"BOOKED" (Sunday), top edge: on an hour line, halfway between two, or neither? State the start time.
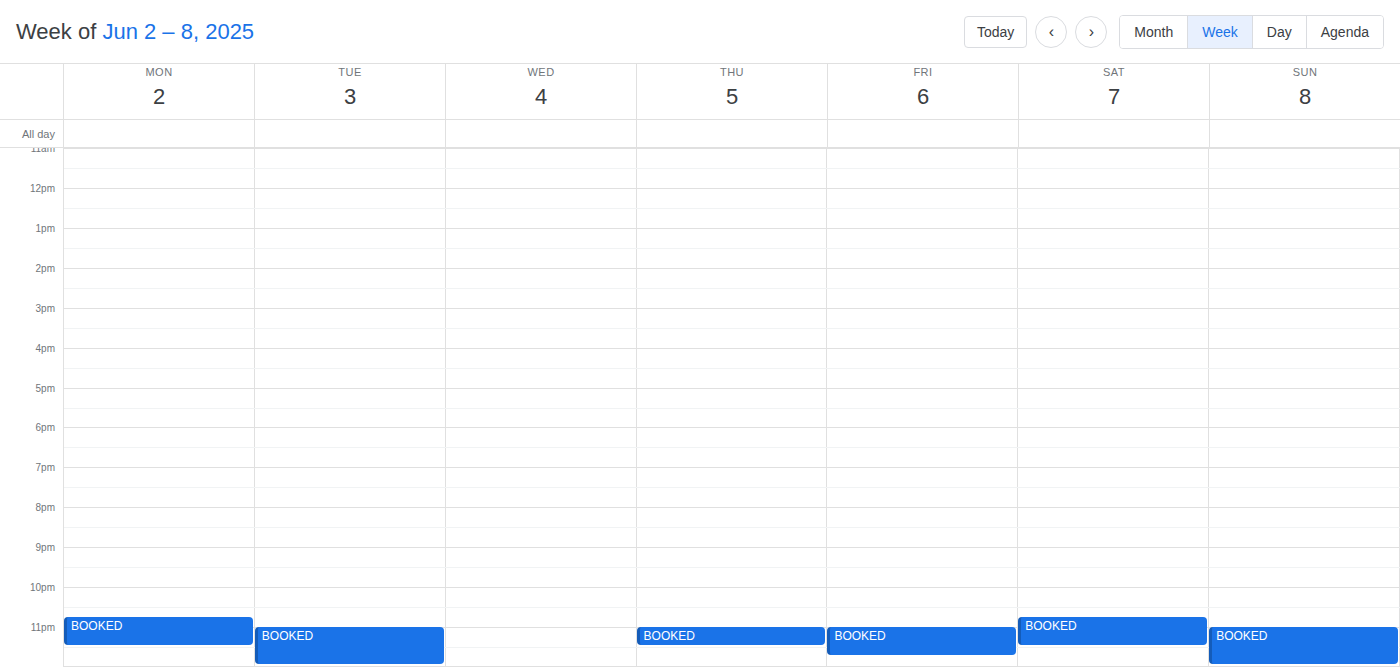
11:00 PM -- exactly on the 11 PM line.